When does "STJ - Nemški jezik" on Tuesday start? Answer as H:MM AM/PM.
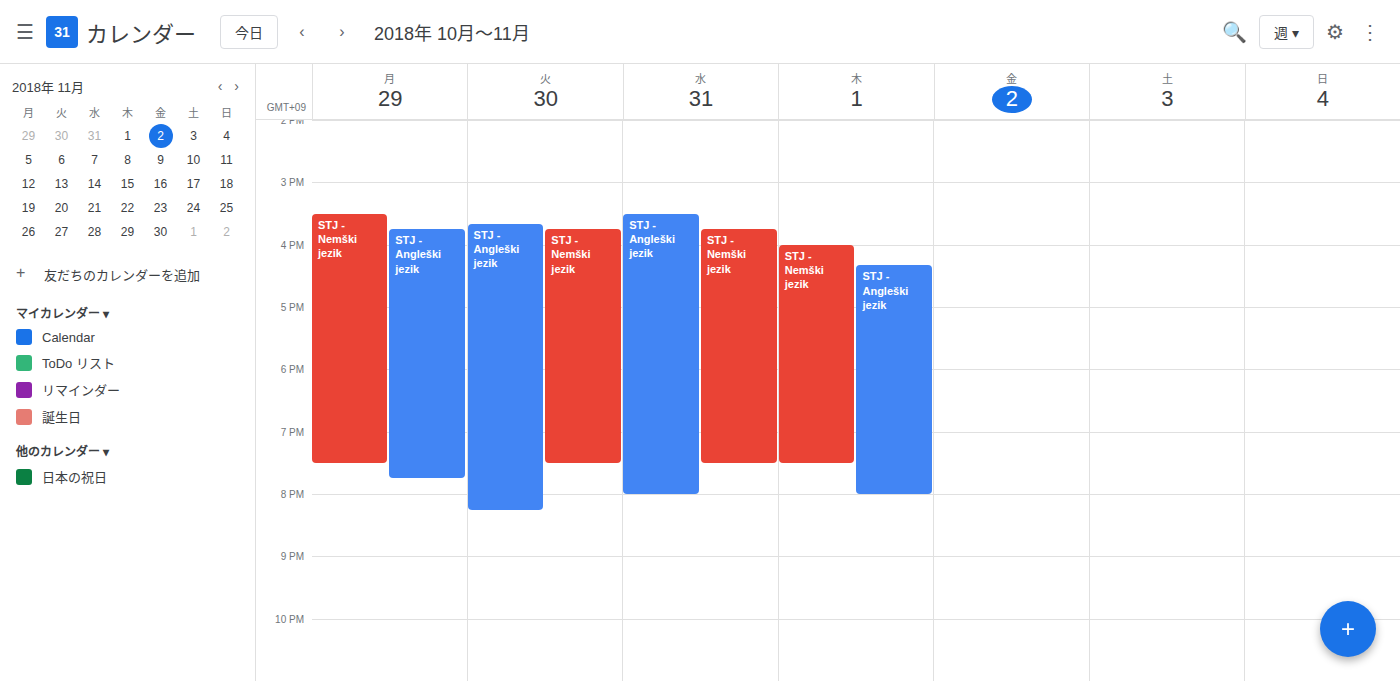
3:45 PM